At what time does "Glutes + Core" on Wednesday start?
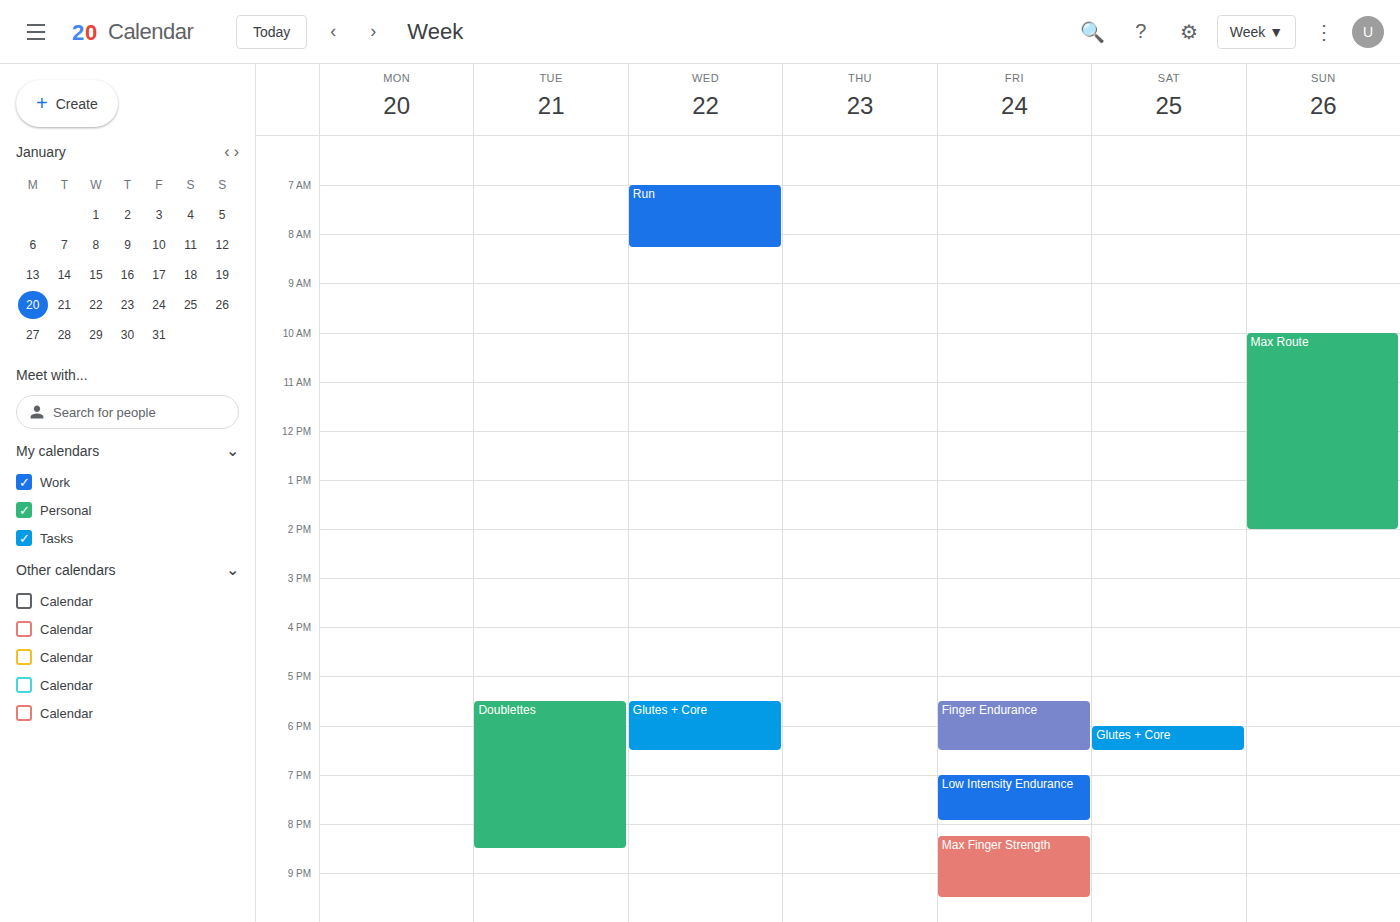
5:30 PM